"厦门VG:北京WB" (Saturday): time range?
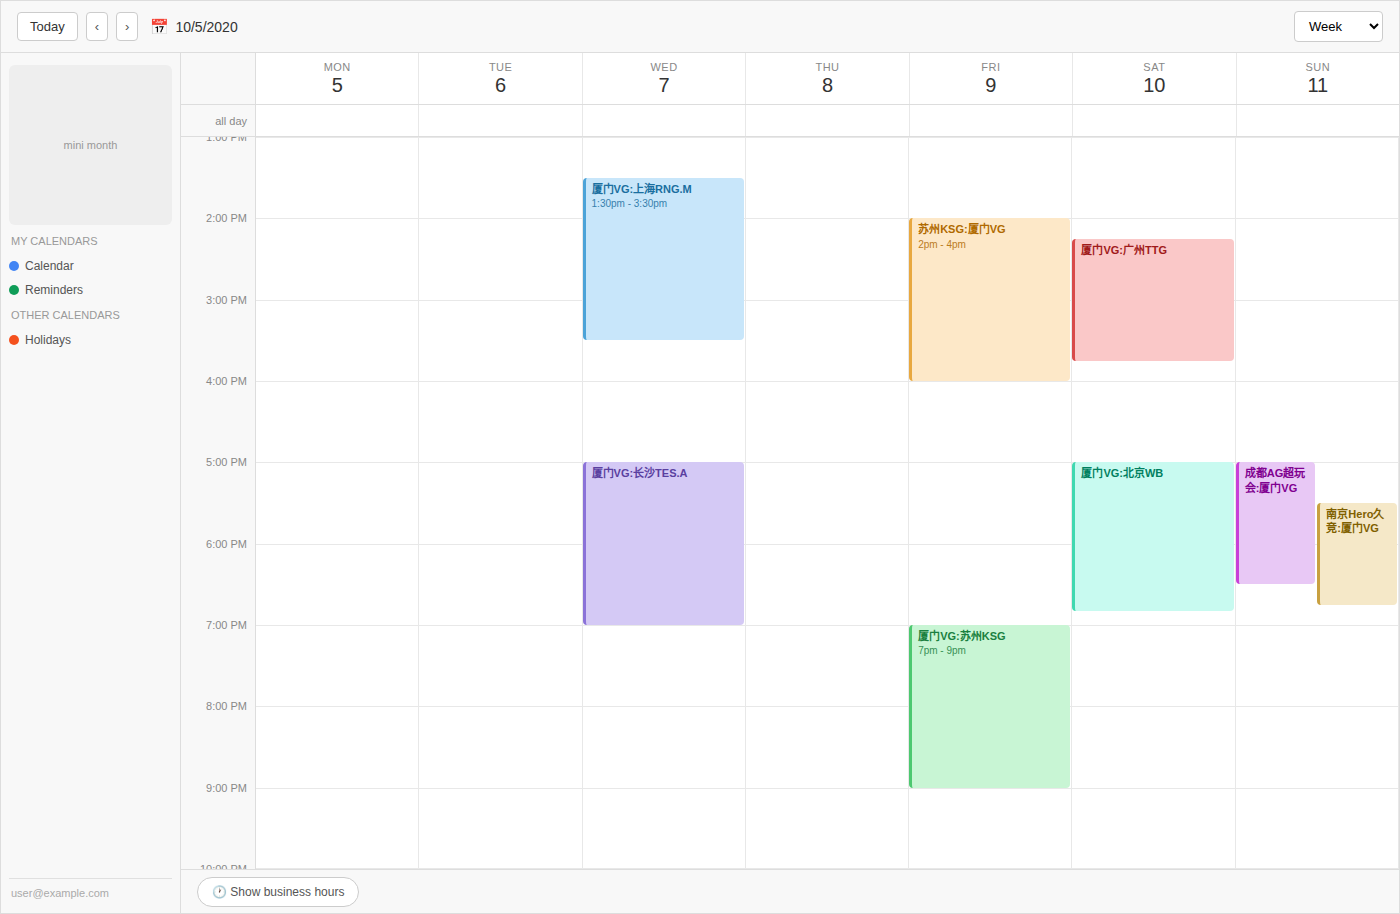
5:00 PM to 6:50 PM